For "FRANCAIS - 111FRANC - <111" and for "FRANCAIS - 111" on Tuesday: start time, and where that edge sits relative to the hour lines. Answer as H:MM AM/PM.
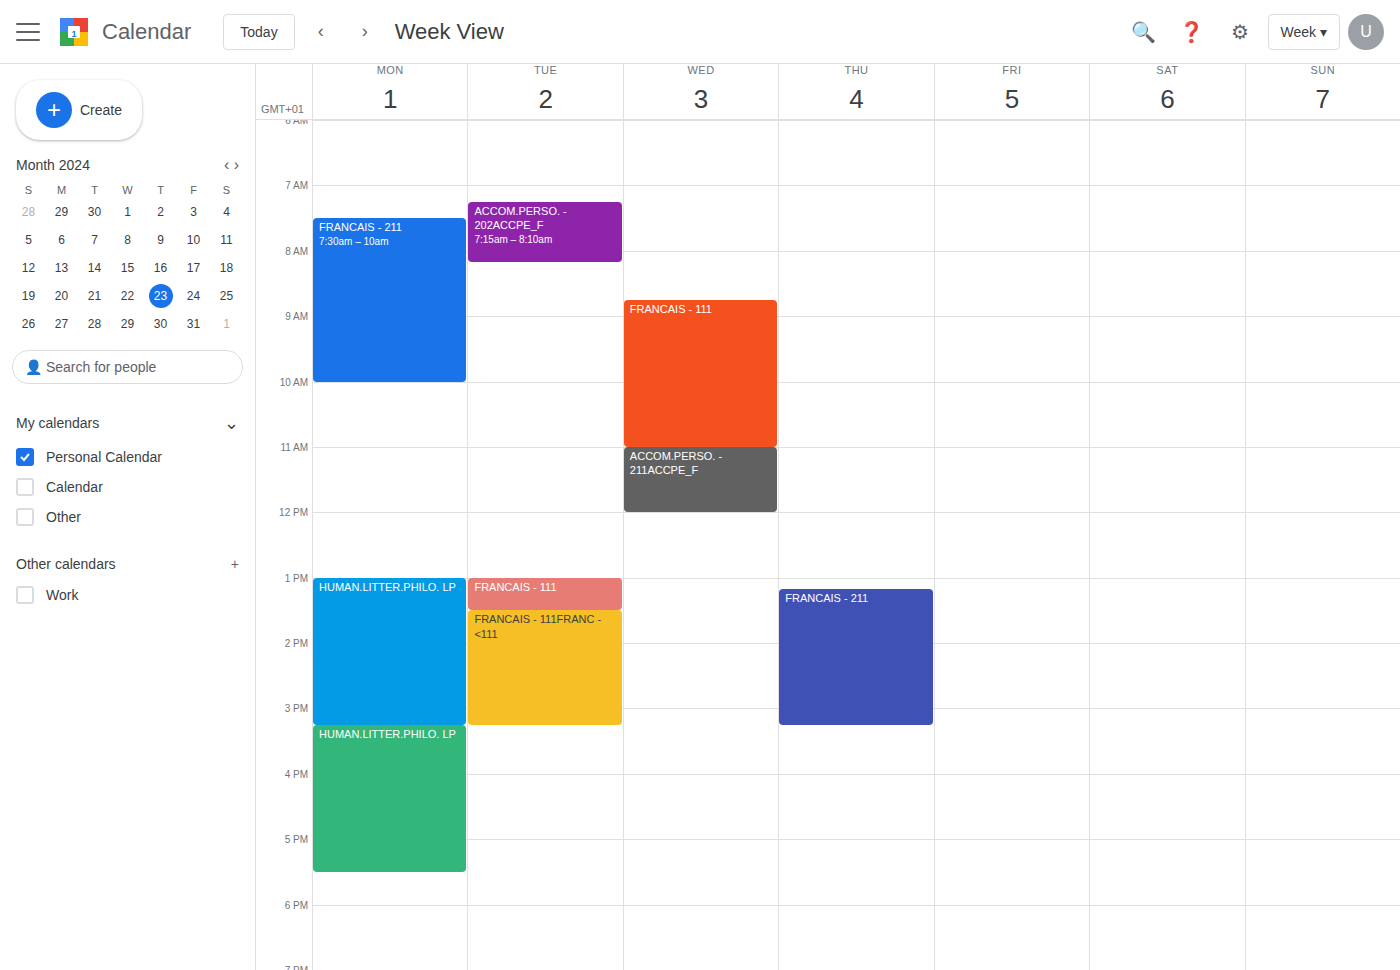
"FRANCAIS - 111FRANC - <111": 1:30 PM, halfway between the 1 PM and 2 PM lines. "FRANCAIS - 111": 1:00 PM, exactly on the 1 PM line.